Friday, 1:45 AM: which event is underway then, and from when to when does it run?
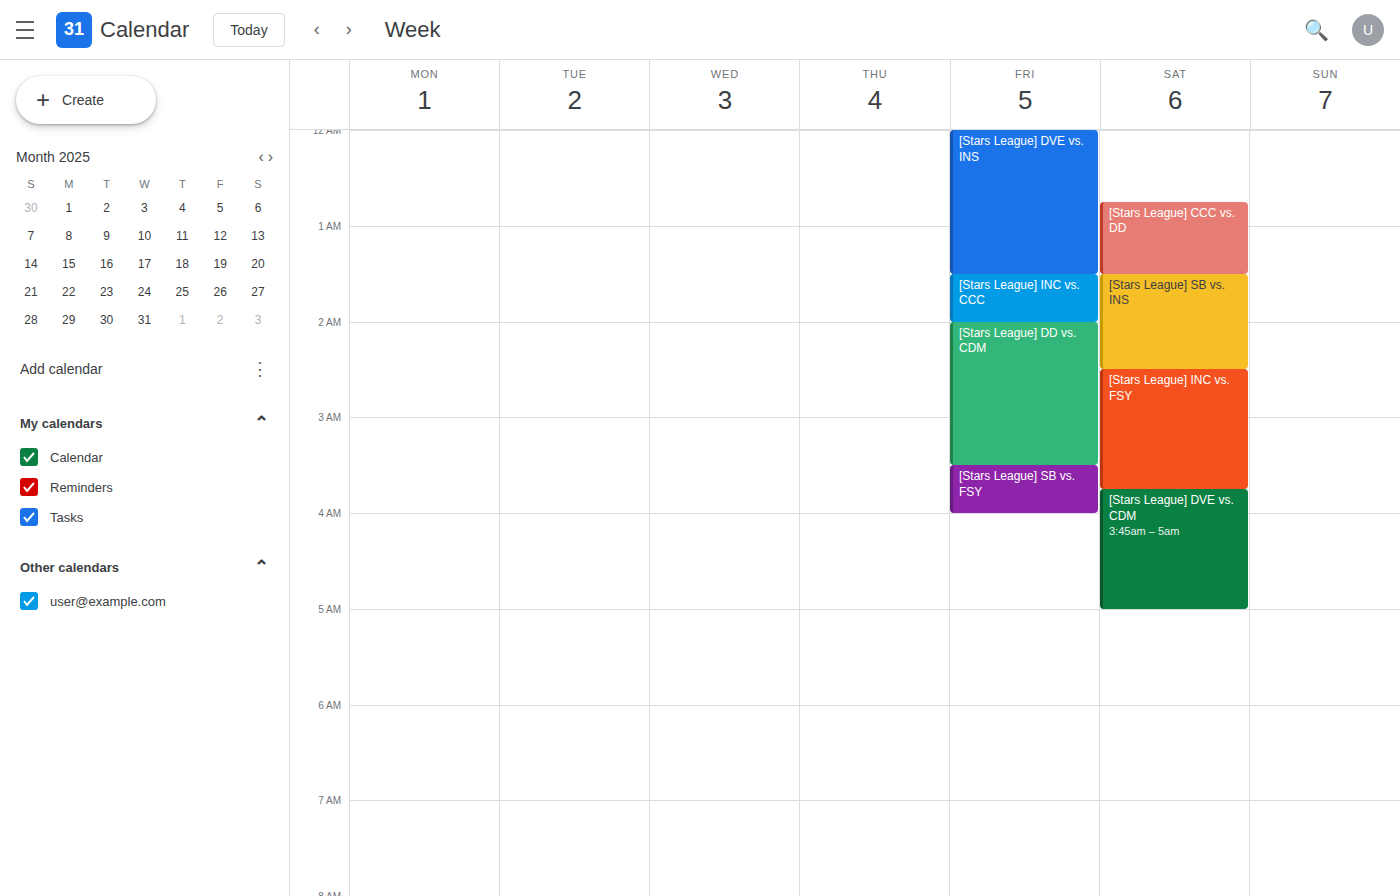
"[Stars League] INC vs. CCC", 1:30 AM to 2:00 AM